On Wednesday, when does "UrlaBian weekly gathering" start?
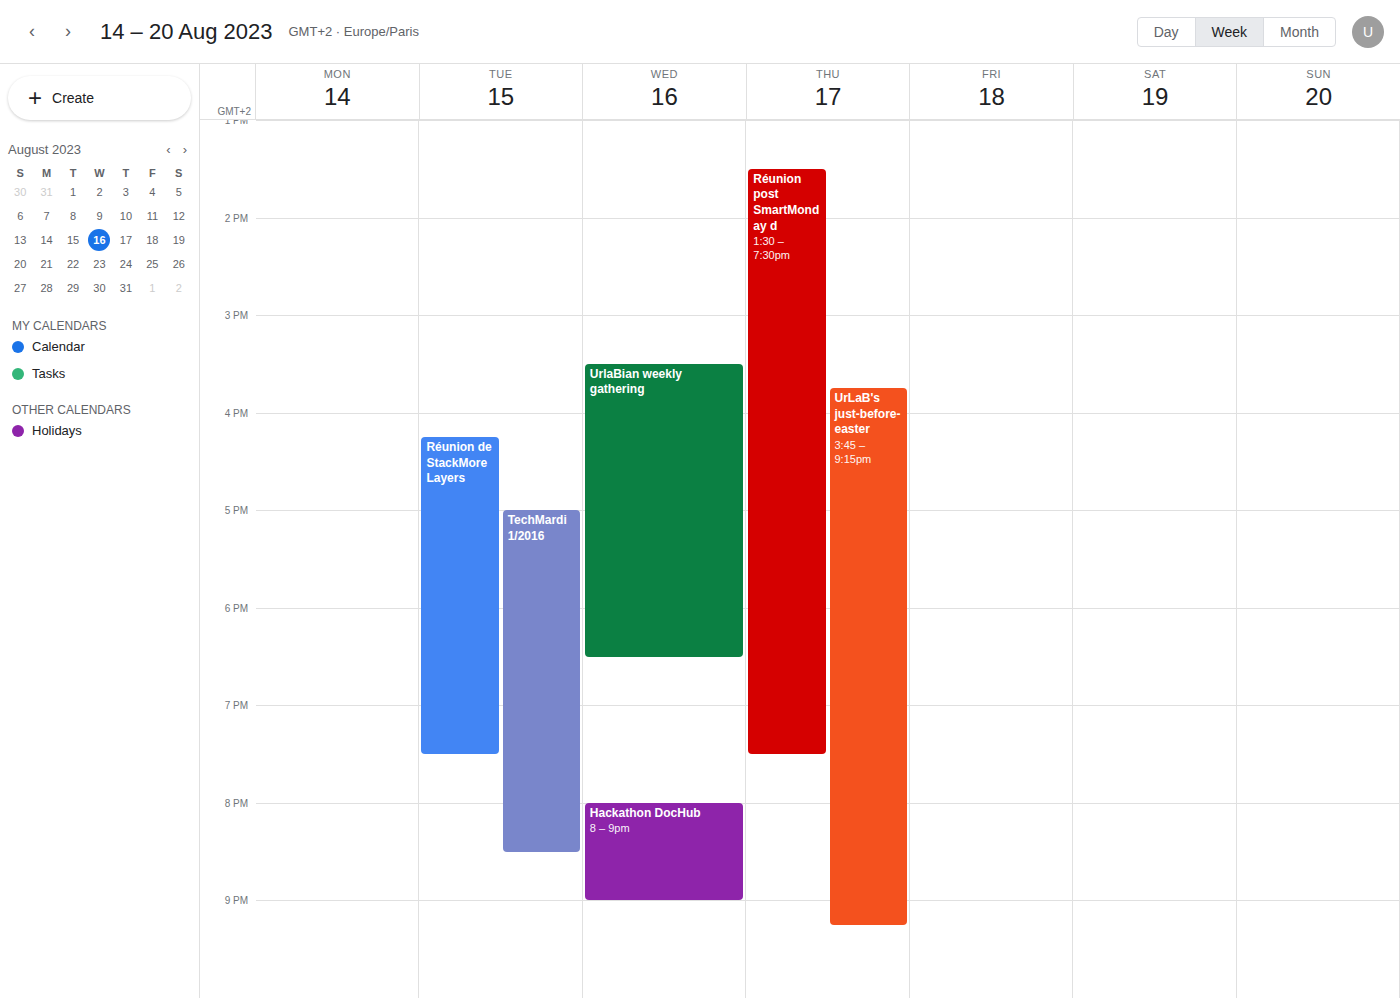
3:30 PM